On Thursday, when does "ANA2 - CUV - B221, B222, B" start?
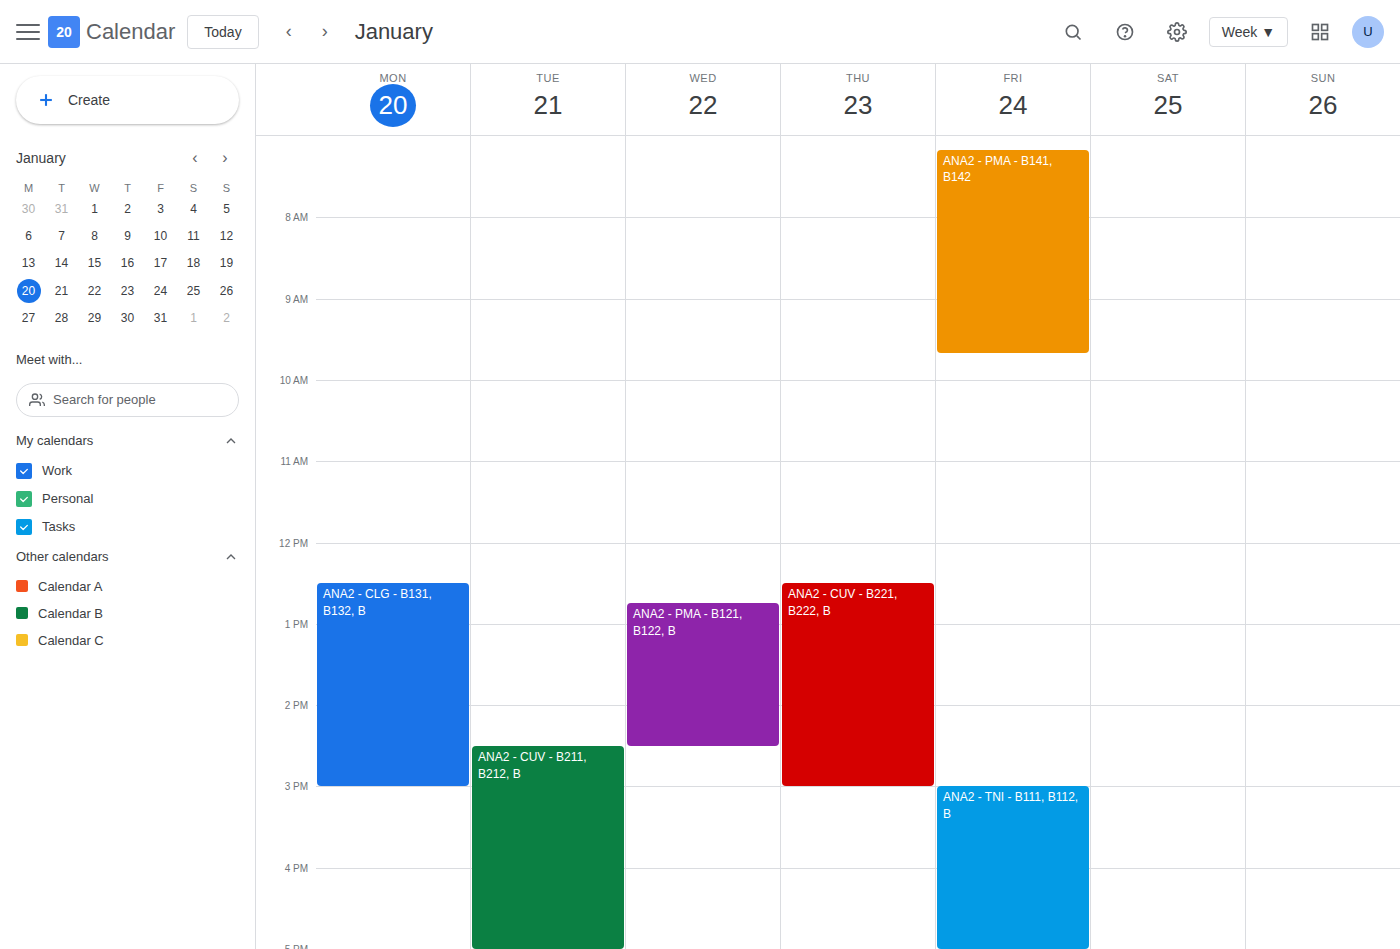
12:30 PM